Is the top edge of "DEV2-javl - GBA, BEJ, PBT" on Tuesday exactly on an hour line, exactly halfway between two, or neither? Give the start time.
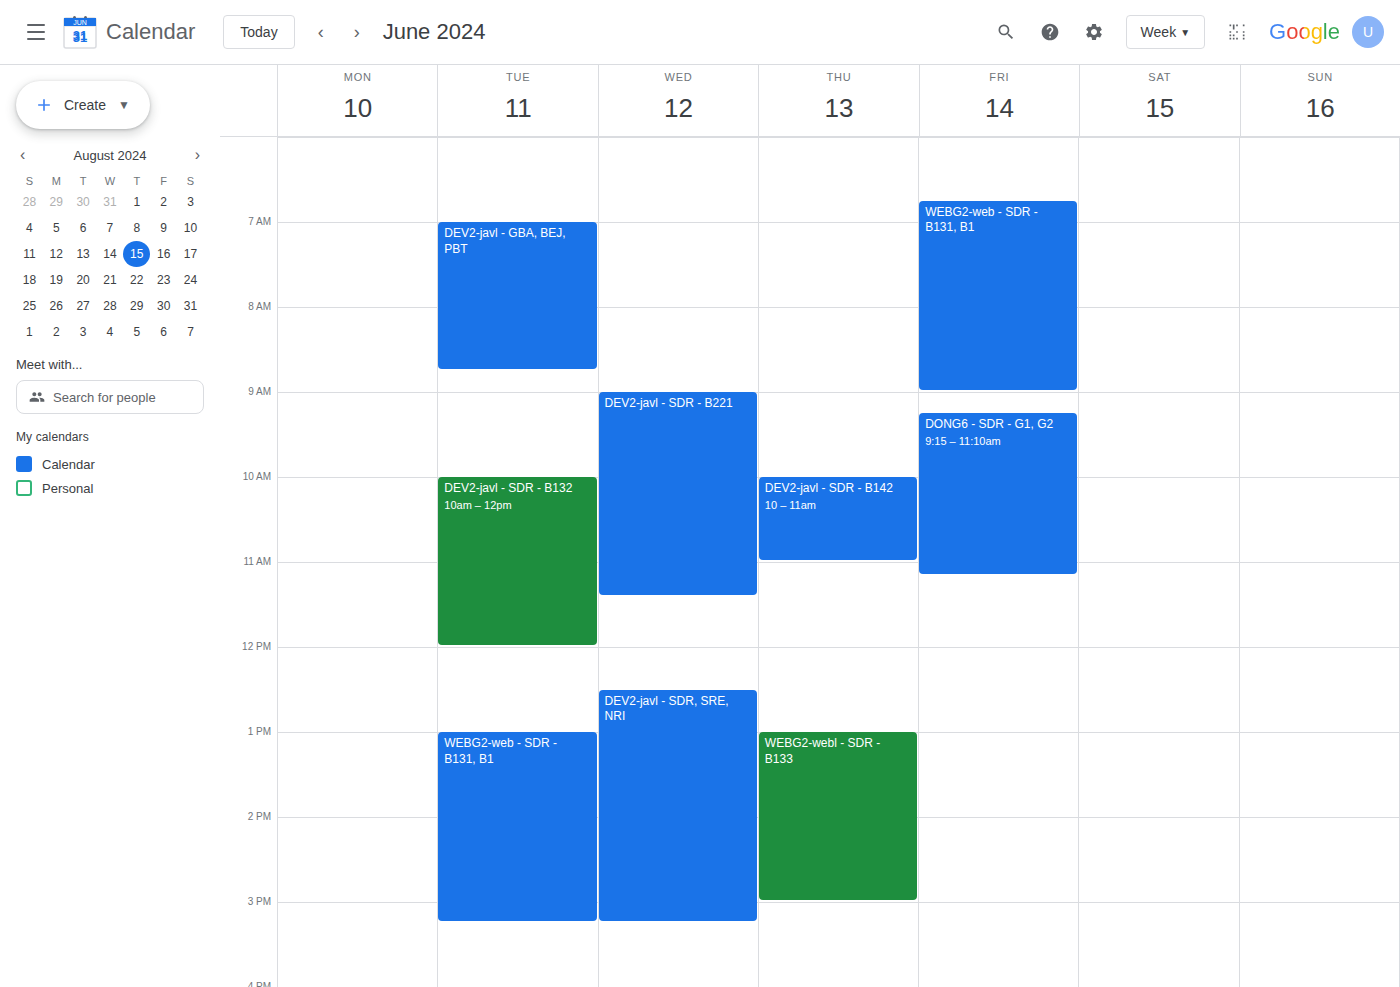
07:00 -- exactly on the 07:00 line.